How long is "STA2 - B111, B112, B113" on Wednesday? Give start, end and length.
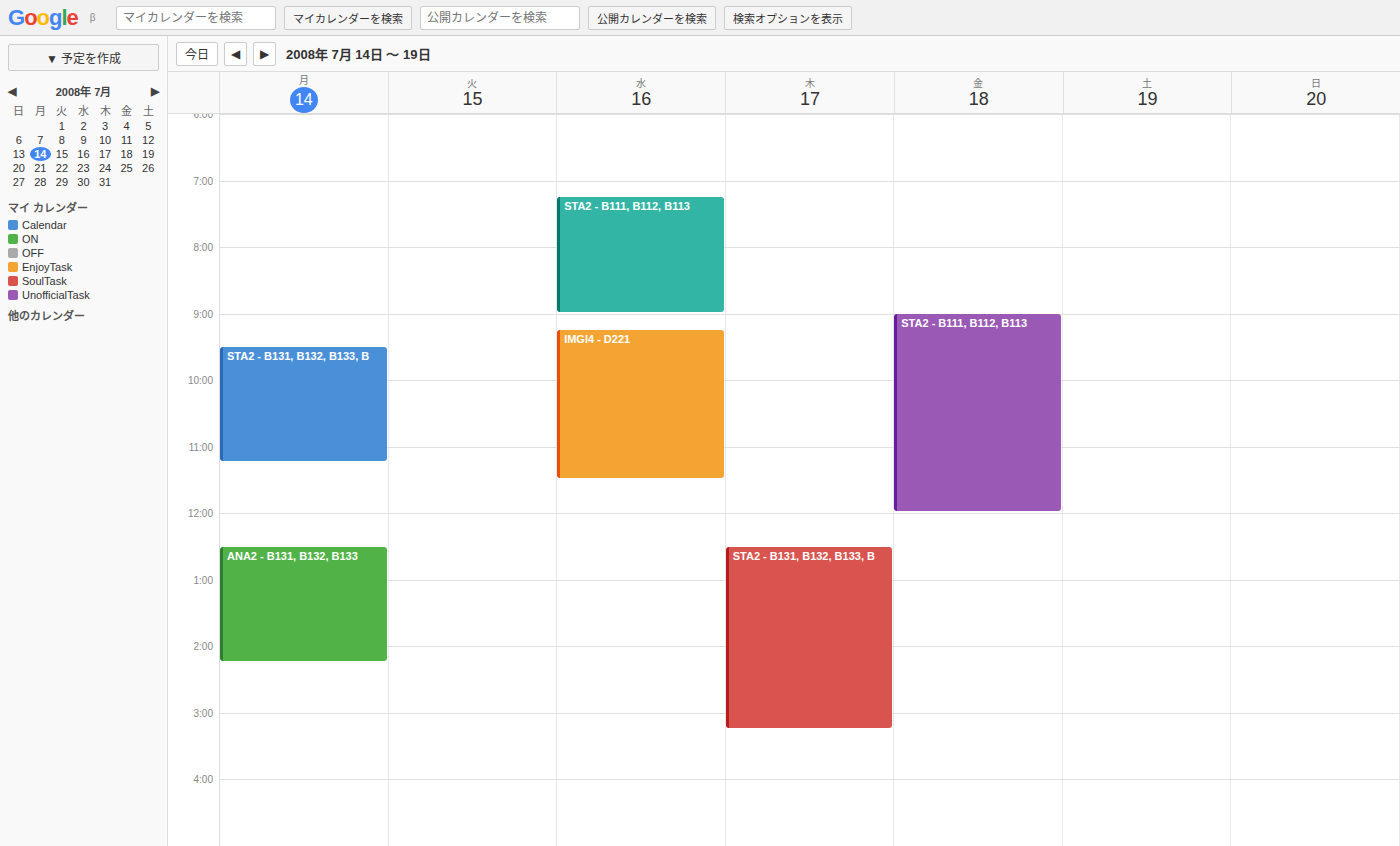
7:15 AM to 9:00 AM, 1 hour 45 minutes